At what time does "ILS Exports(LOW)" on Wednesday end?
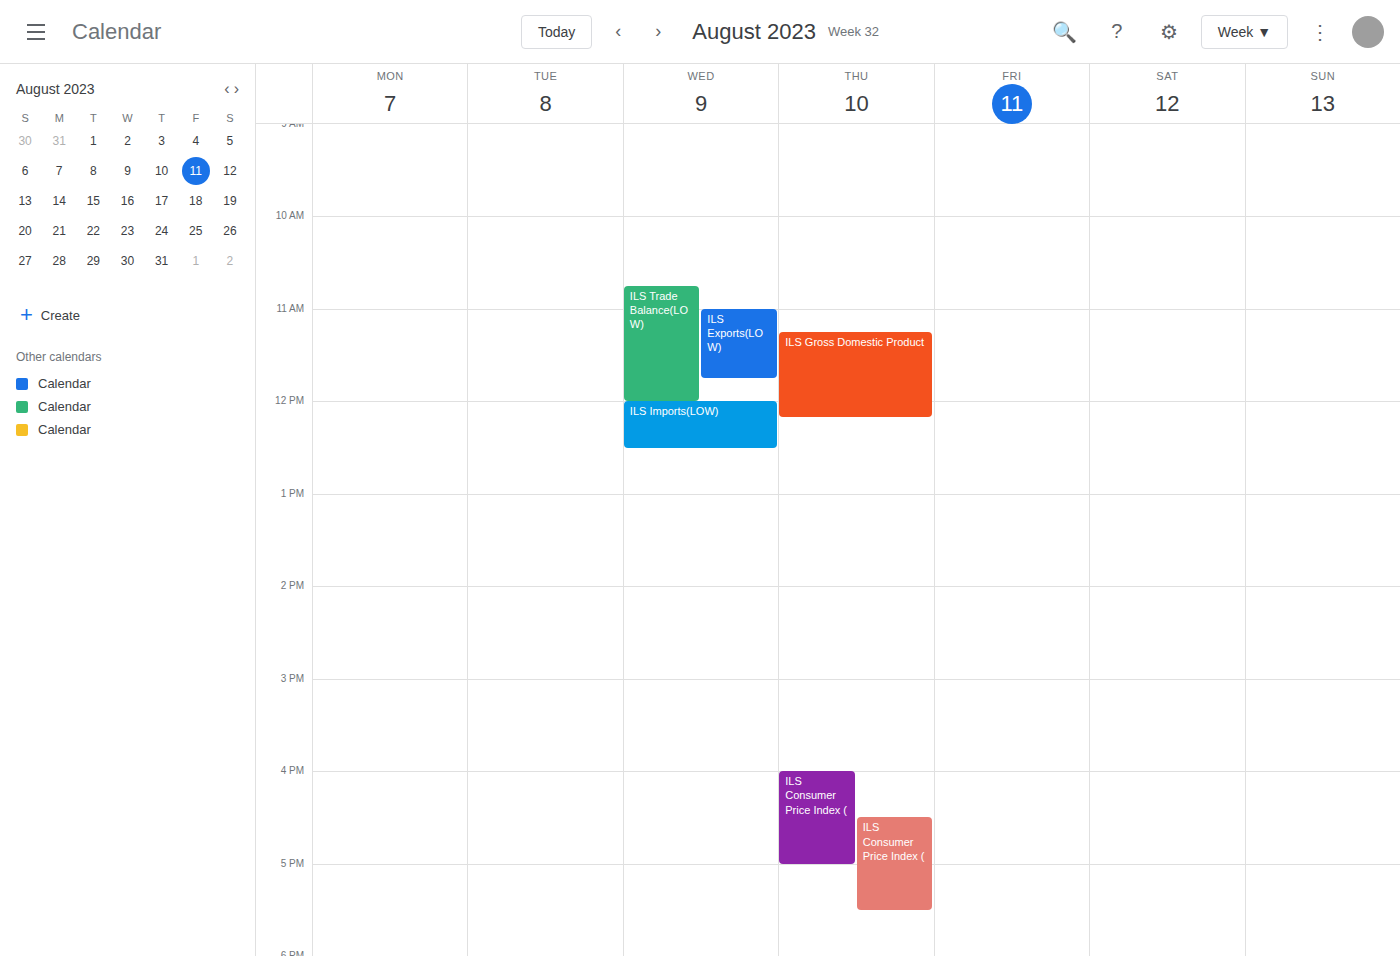
11:45 AM